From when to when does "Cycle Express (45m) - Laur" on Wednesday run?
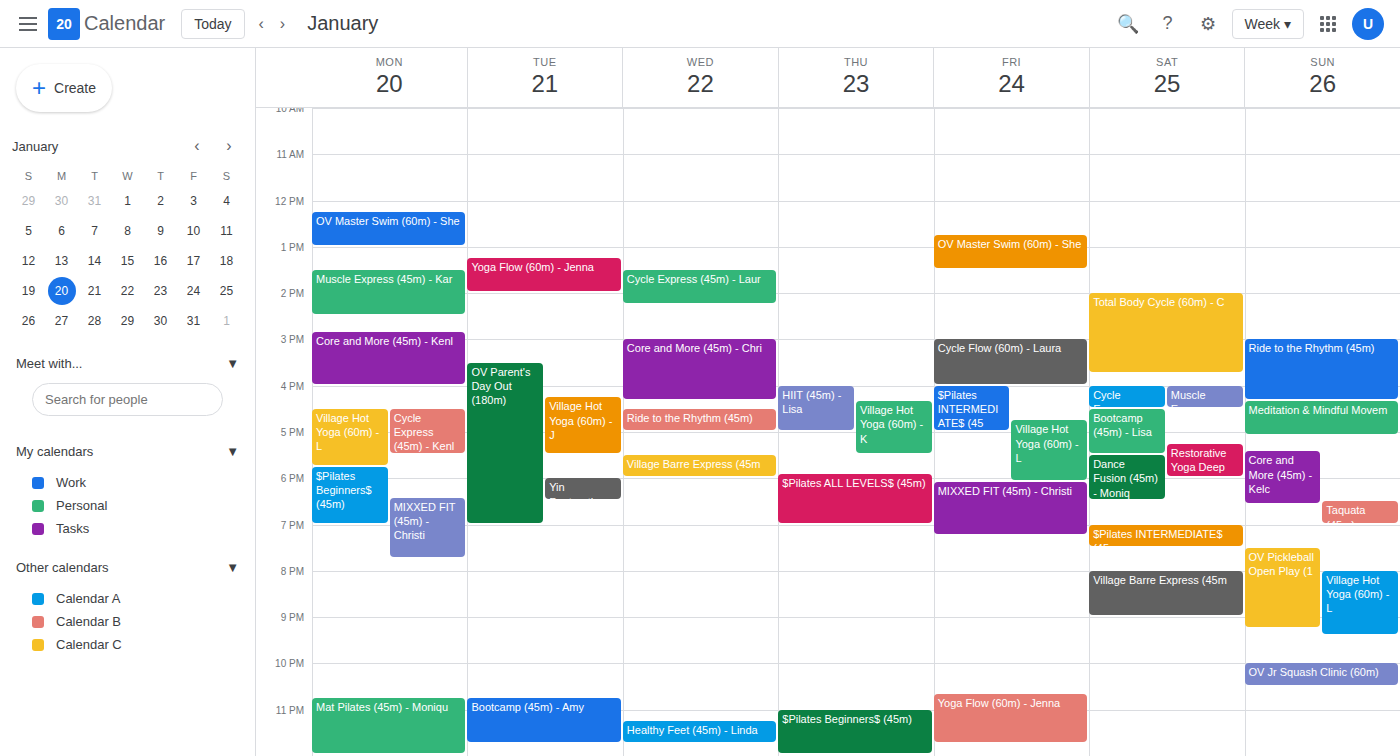
1:30 PM to 2:15 PM